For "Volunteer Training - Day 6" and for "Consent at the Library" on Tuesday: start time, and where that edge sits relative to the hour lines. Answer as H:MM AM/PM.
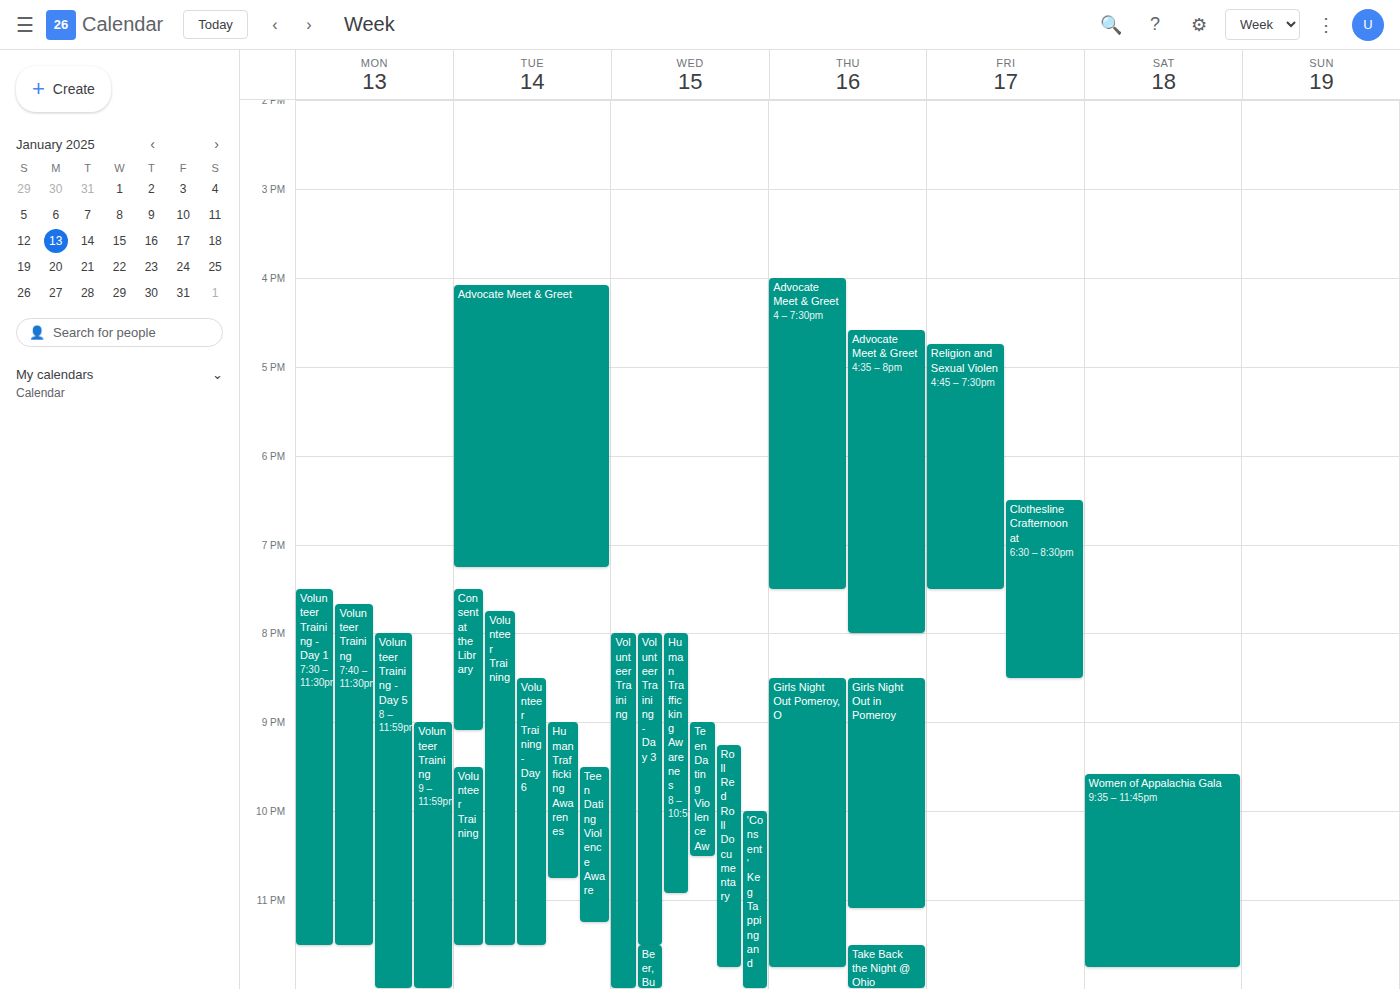
"Volunteer Training - Day 6": 8:30 PM, halfway between the 8 PM and 9 PM lines. "Consent at the Library": 7:30 PM, halfway between the 7 PM and 8 PM lines.